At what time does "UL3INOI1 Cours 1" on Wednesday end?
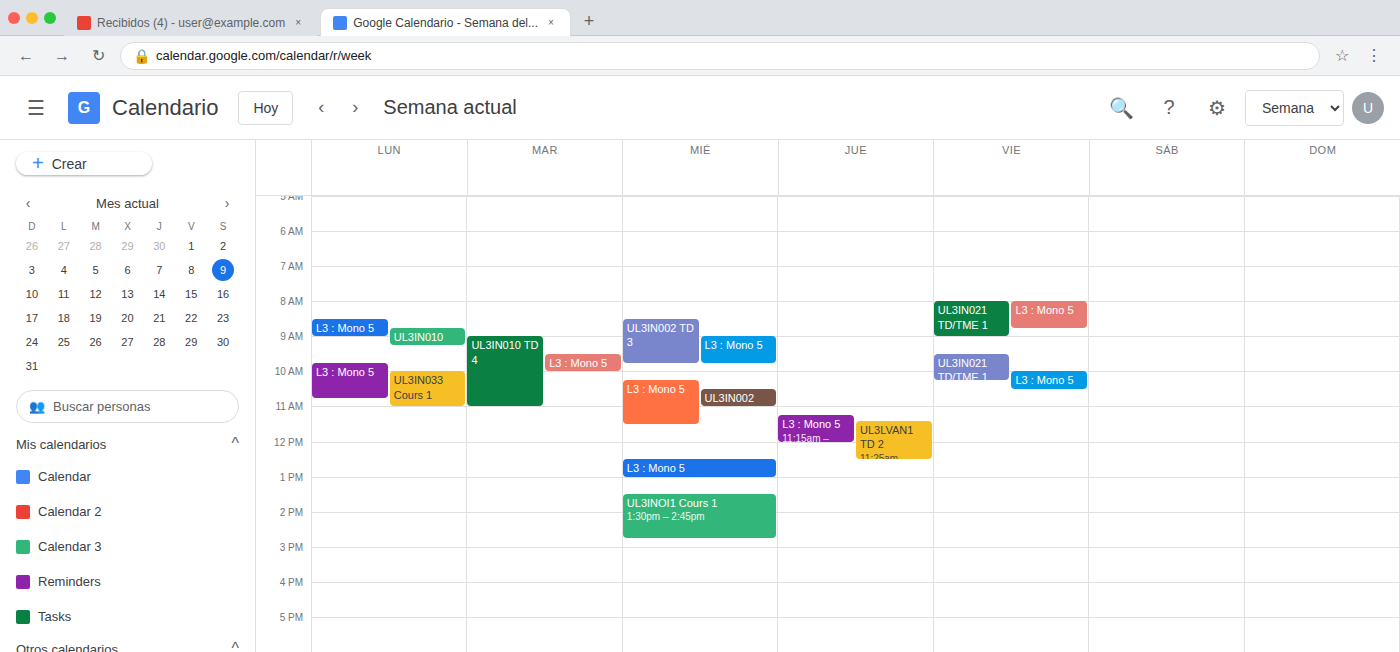
2:45 PM